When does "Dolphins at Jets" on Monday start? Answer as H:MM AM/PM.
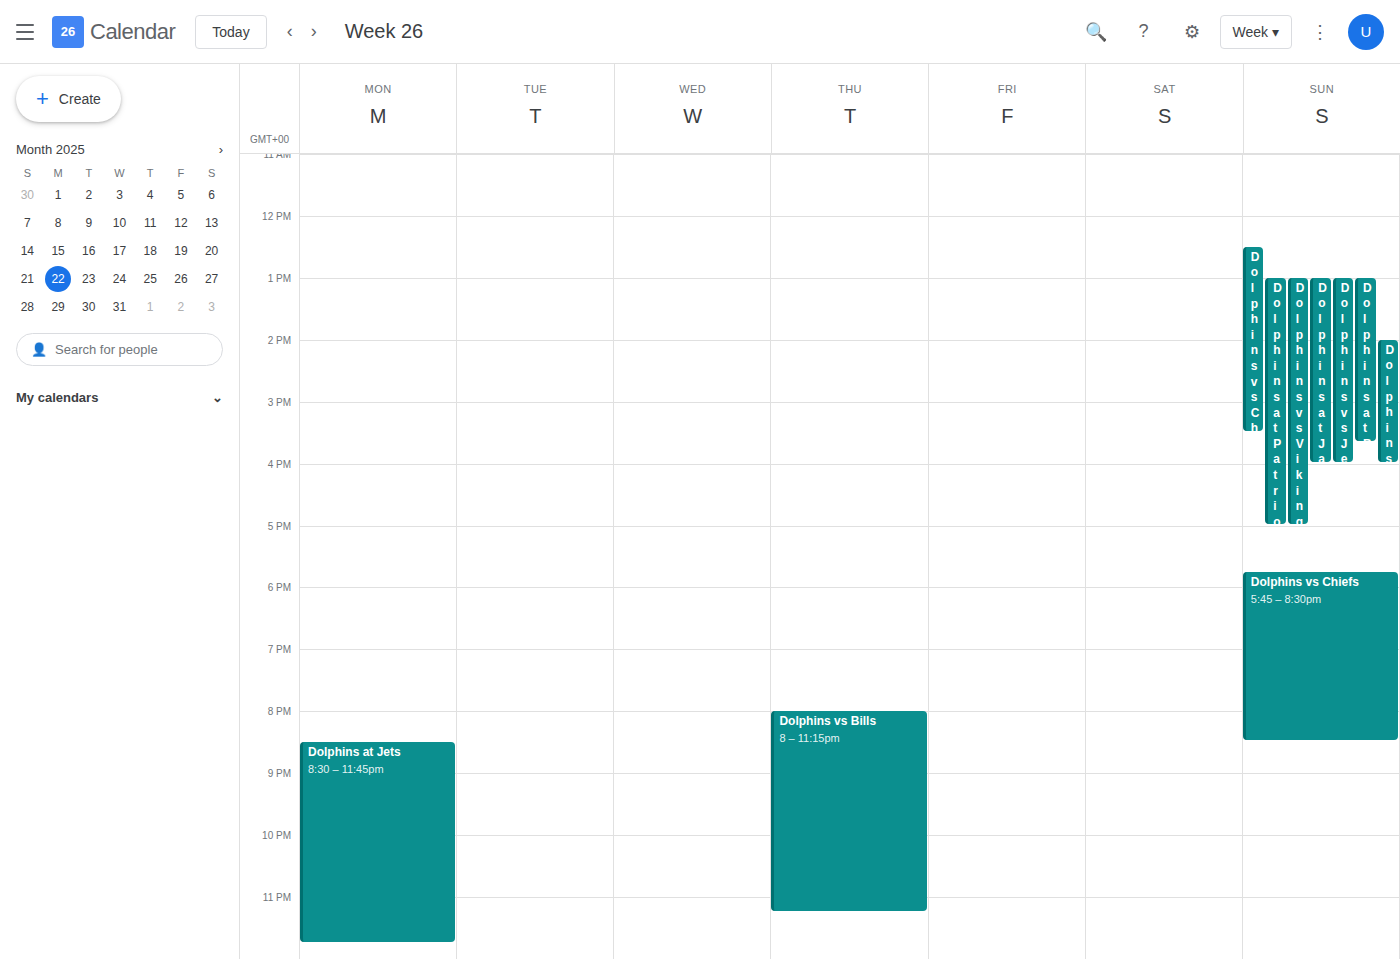
8:30 PM